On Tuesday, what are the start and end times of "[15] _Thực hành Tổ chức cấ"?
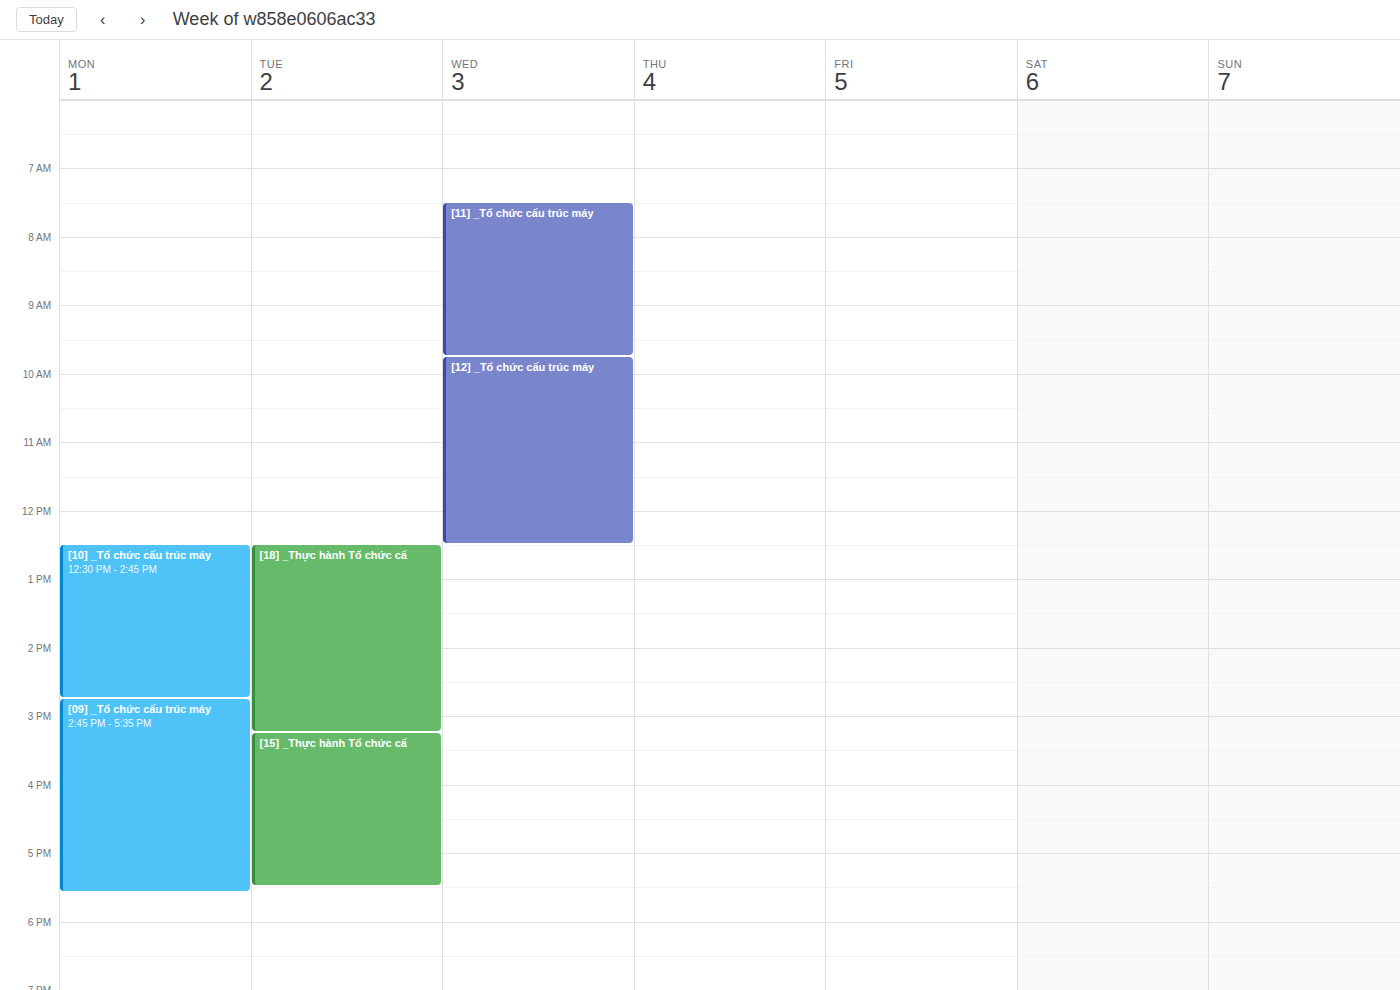
3:15 PM to 5:30 PM